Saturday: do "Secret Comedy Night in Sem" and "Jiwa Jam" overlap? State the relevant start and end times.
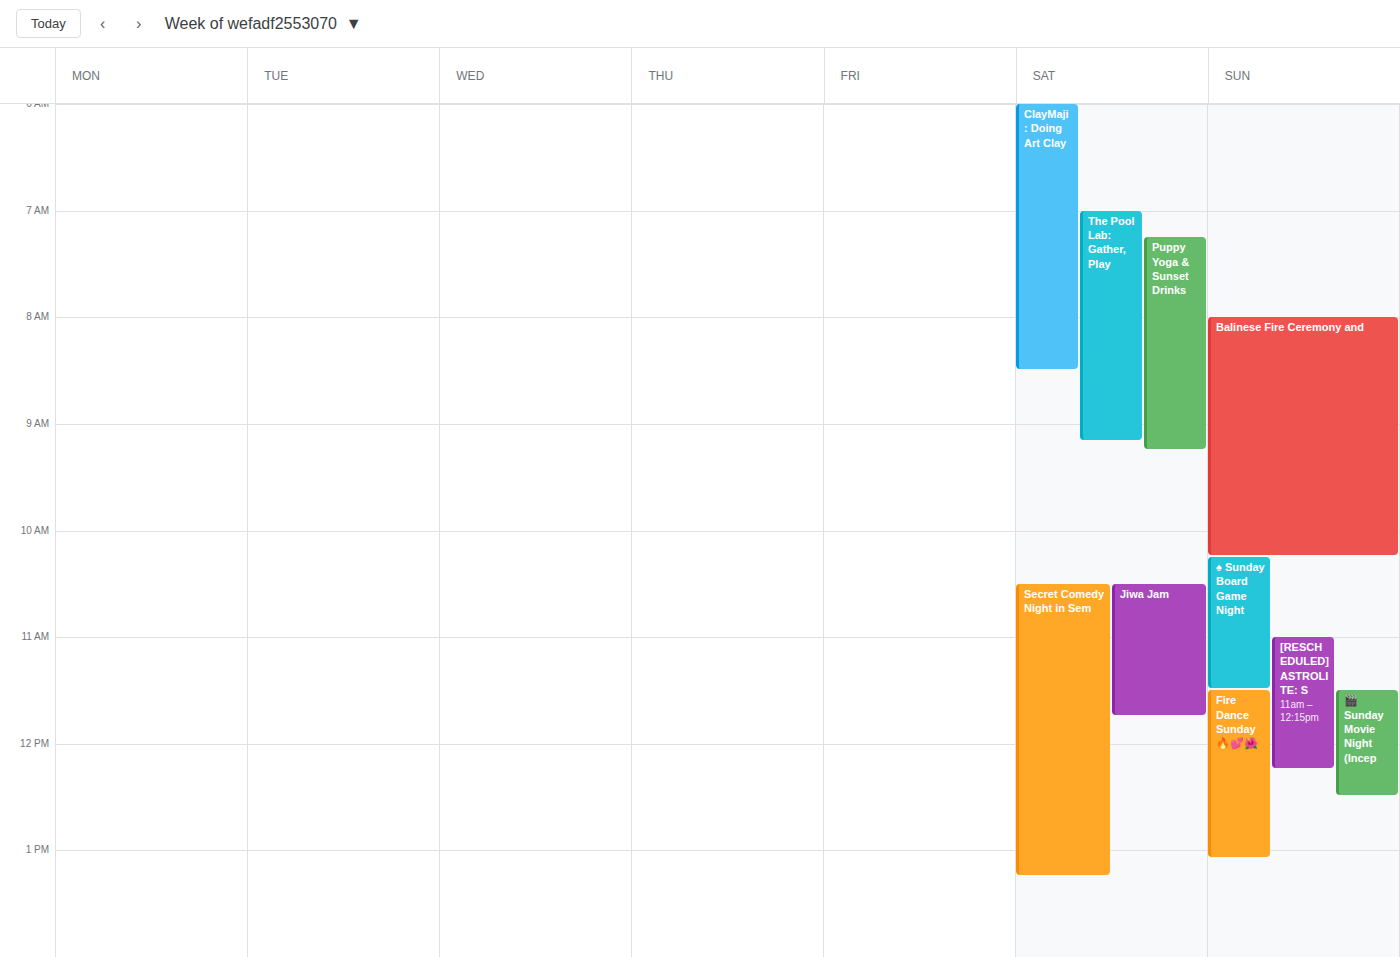
"Jiwa Jam" runs 10:30 AM to 11:45 AM, inside "Secret Comedy Night in Sem" -- they overlap.